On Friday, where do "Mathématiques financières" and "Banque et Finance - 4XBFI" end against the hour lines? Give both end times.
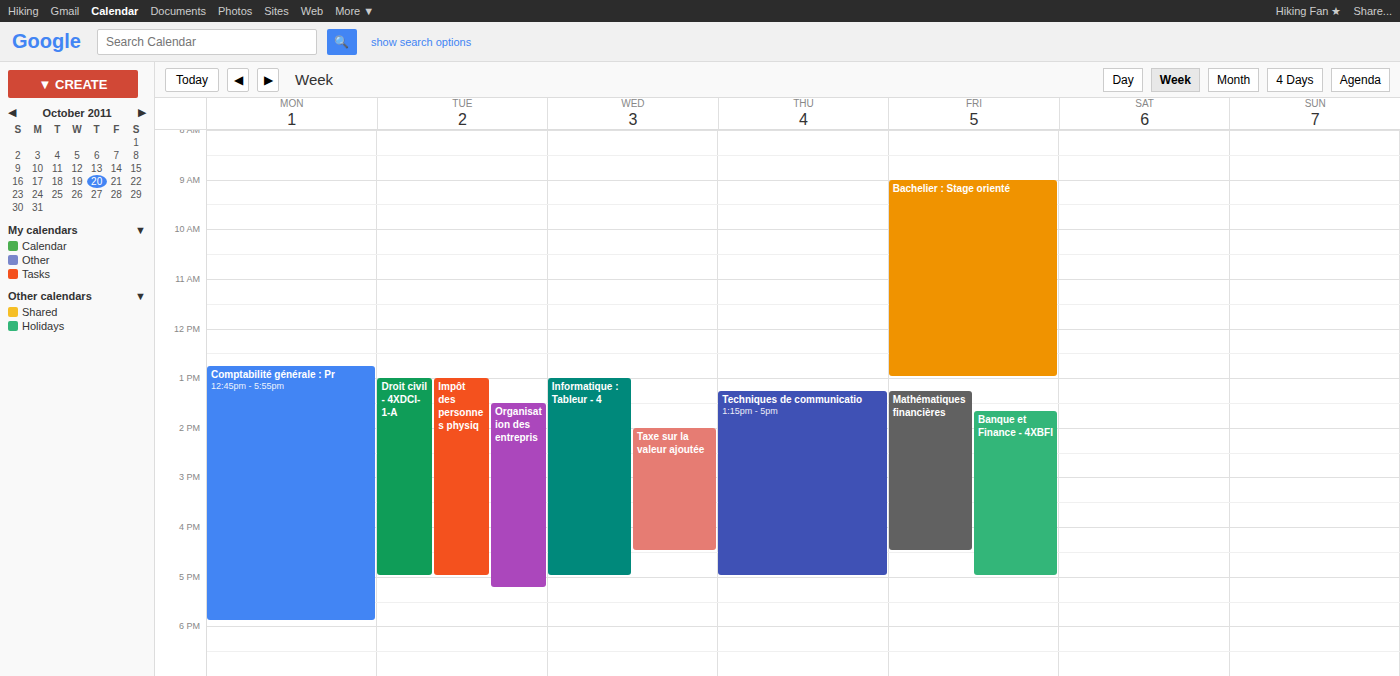
"Mathématiques financières": 4:30 PM, halfway between the 4 PM and 5 PM lines. "Banque et Finance - 4XBFI": 5:00 PM, exactly on the 5 PM line.